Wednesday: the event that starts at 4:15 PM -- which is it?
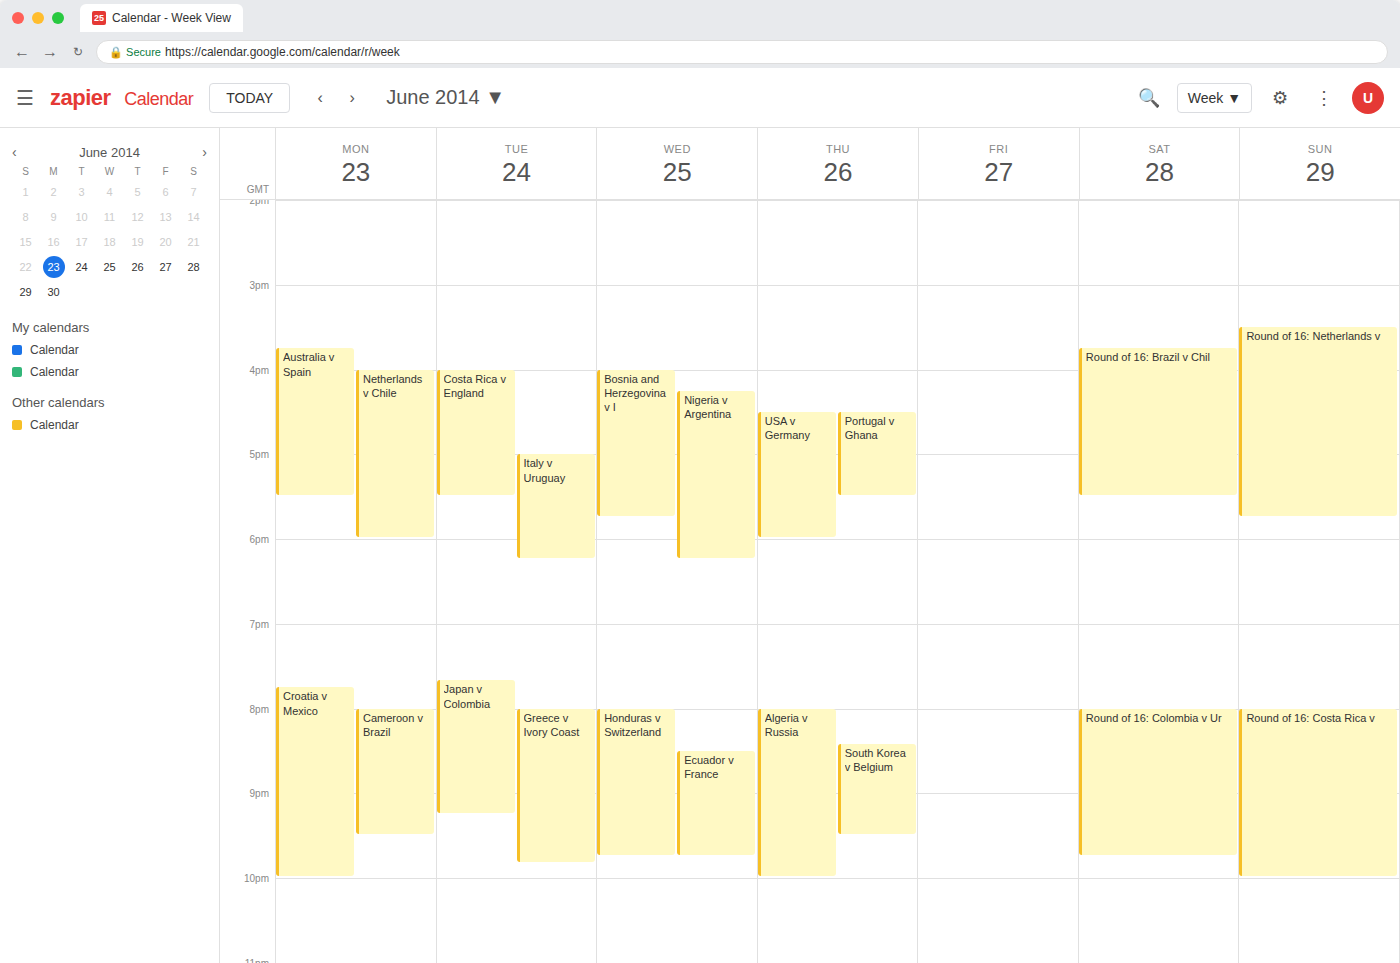
"Nigeria v Argentina"